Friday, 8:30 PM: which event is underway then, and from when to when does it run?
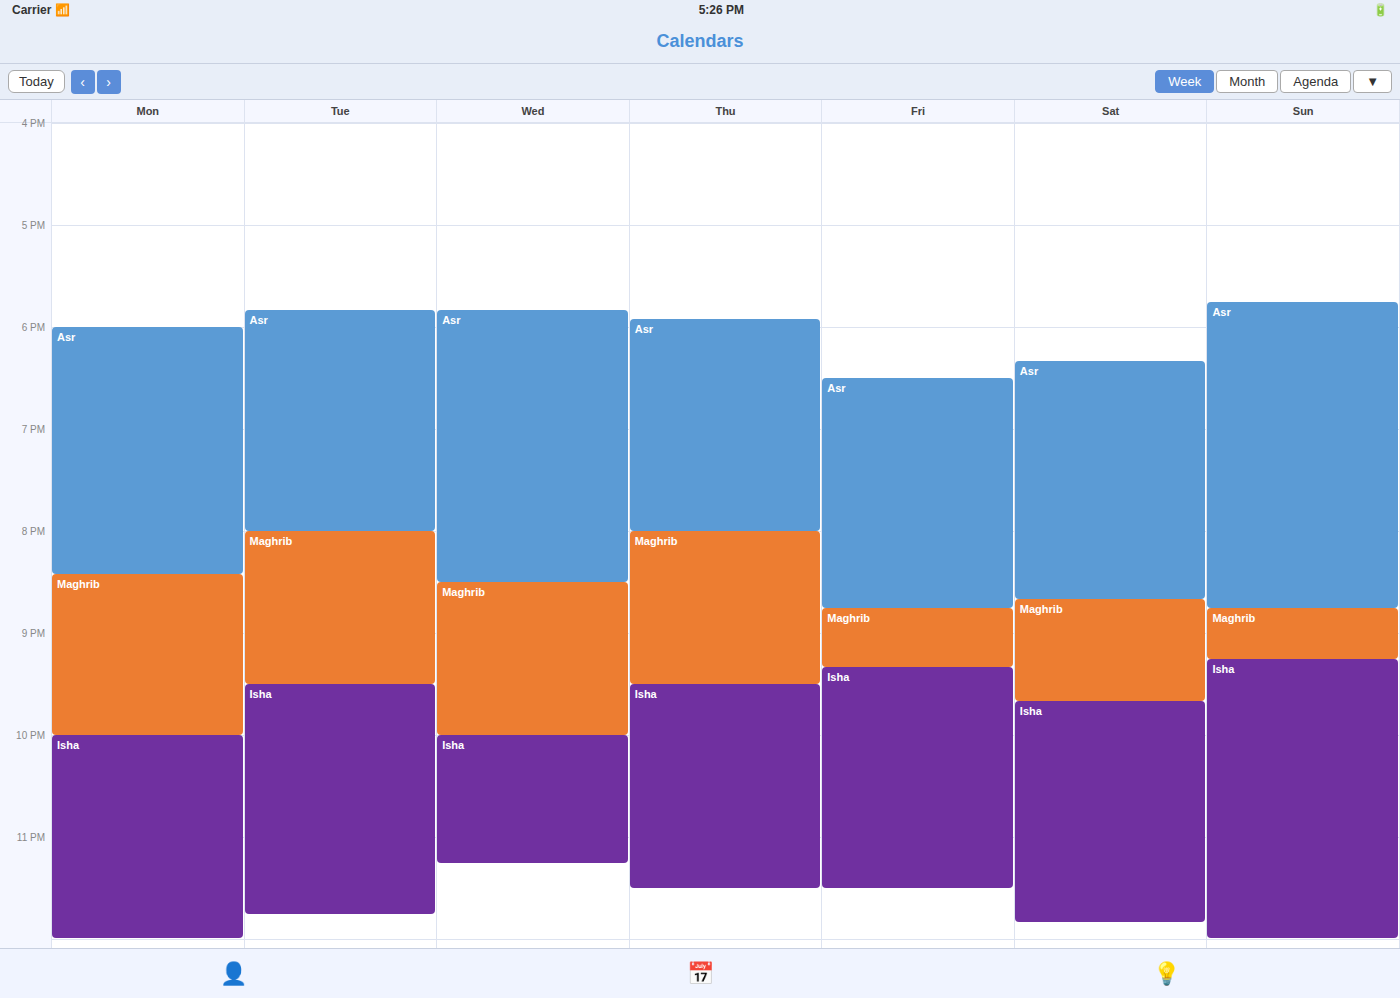
"Asr", 6:30 PM to 8:45 PM